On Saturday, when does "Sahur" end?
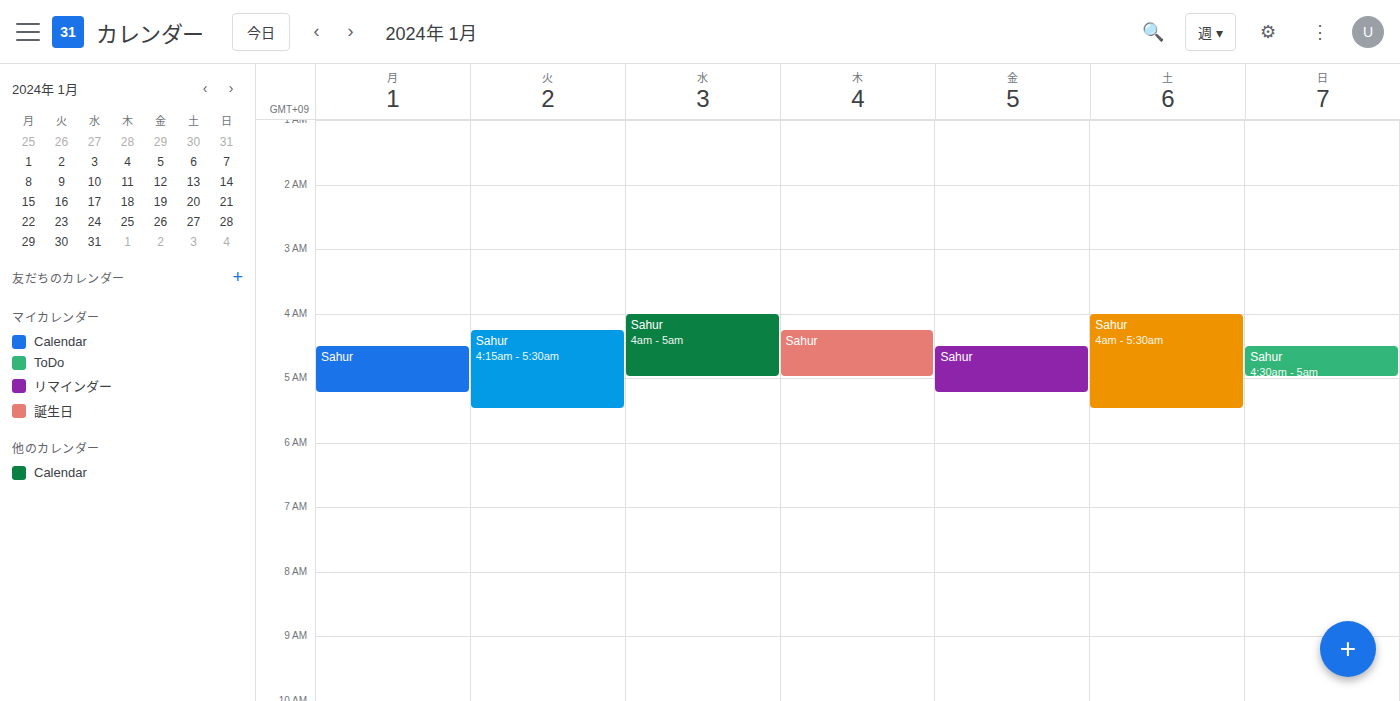
5:30 AM